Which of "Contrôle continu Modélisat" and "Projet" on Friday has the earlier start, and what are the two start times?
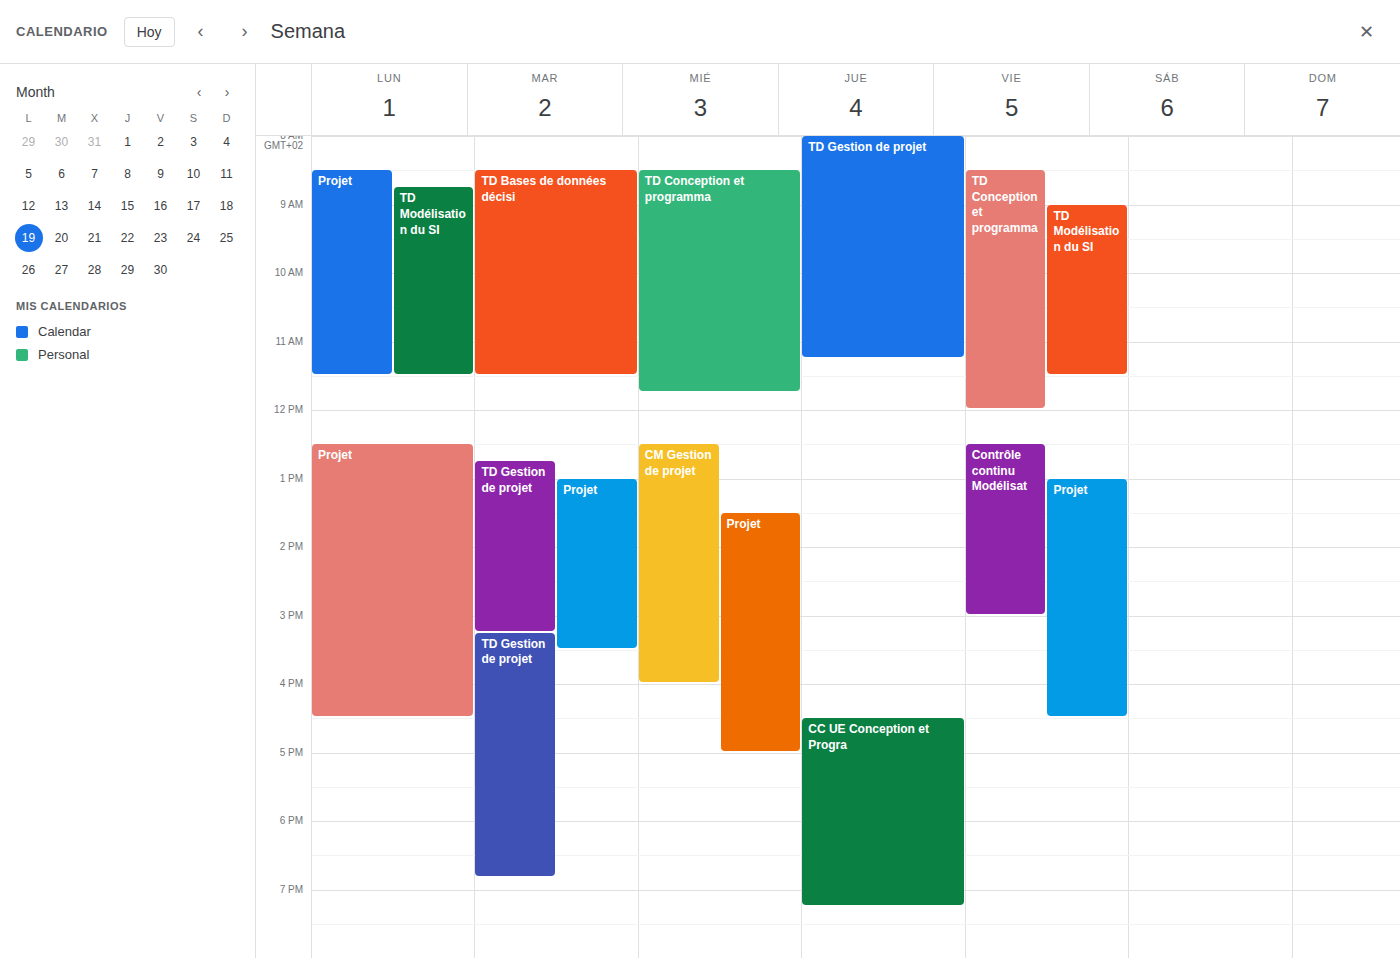
"Contrôle continu Modélisat" 12:30 PM; "Projet" 1:00 PM.